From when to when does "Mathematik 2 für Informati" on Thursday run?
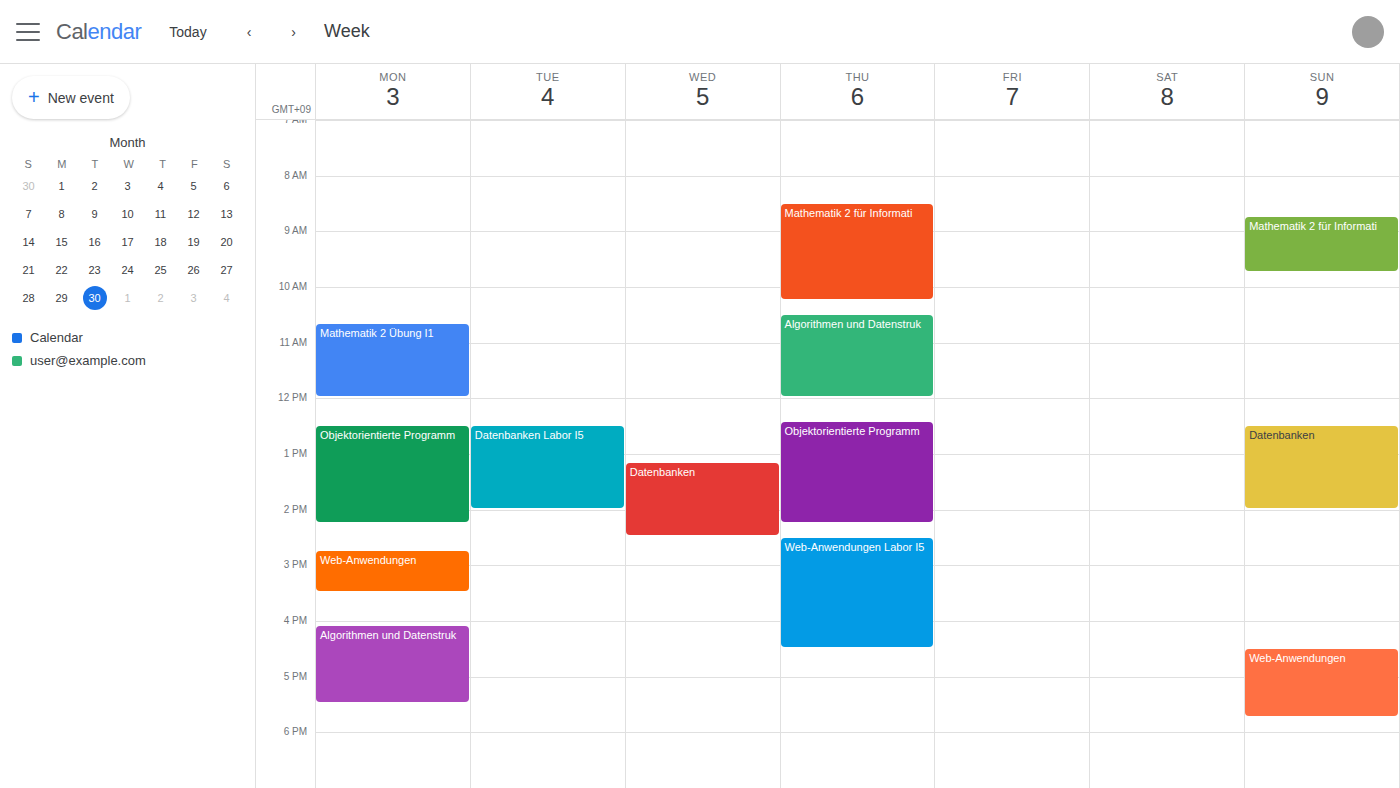
08:30 to 10:15